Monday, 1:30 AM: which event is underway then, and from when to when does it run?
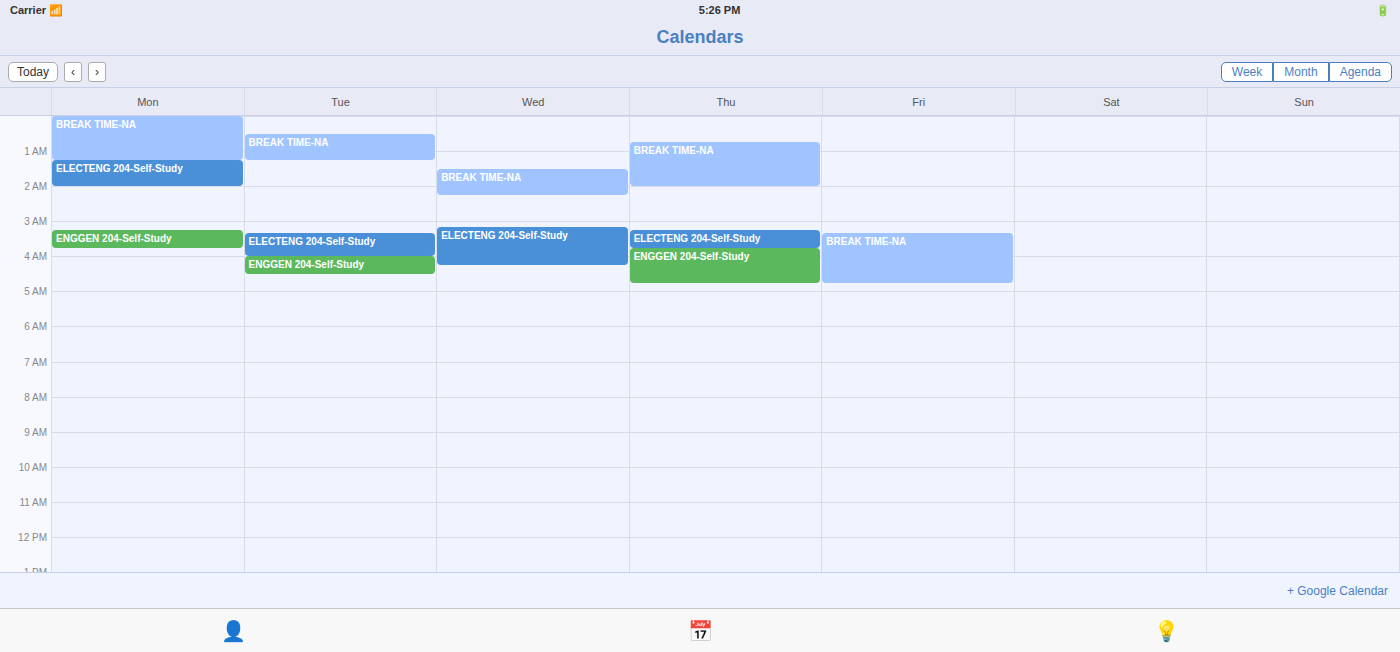
"ELECTENG 204-Self-Study", 1:15 AM to 2:00 AM